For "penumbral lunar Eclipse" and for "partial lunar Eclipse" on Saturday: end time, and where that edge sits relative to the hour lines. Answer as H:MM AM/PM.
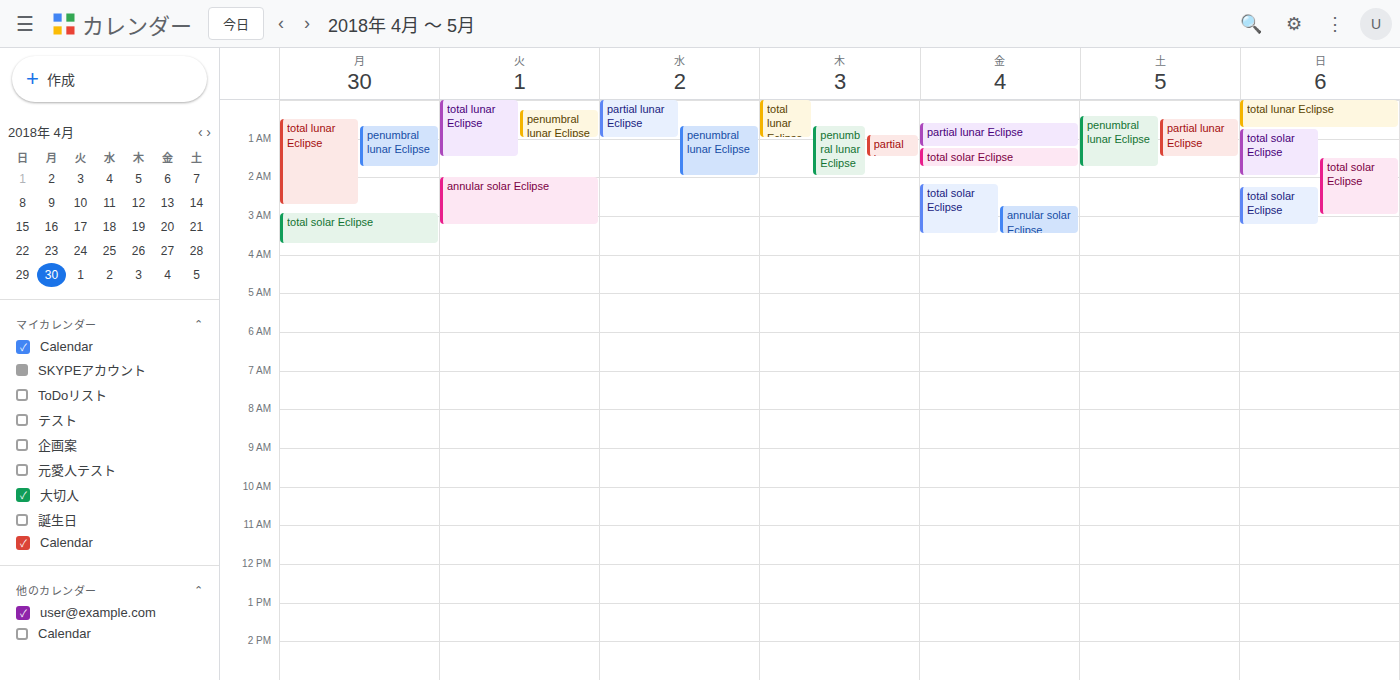
"penumbral lunar Eclipse": 1:45 AM, neither: three quarters of the way from the 1 AM line to the 2 AM line. "partial lunar Eclipse": 1:30 AM, halfway between the 1 AM and 2 AM lines.